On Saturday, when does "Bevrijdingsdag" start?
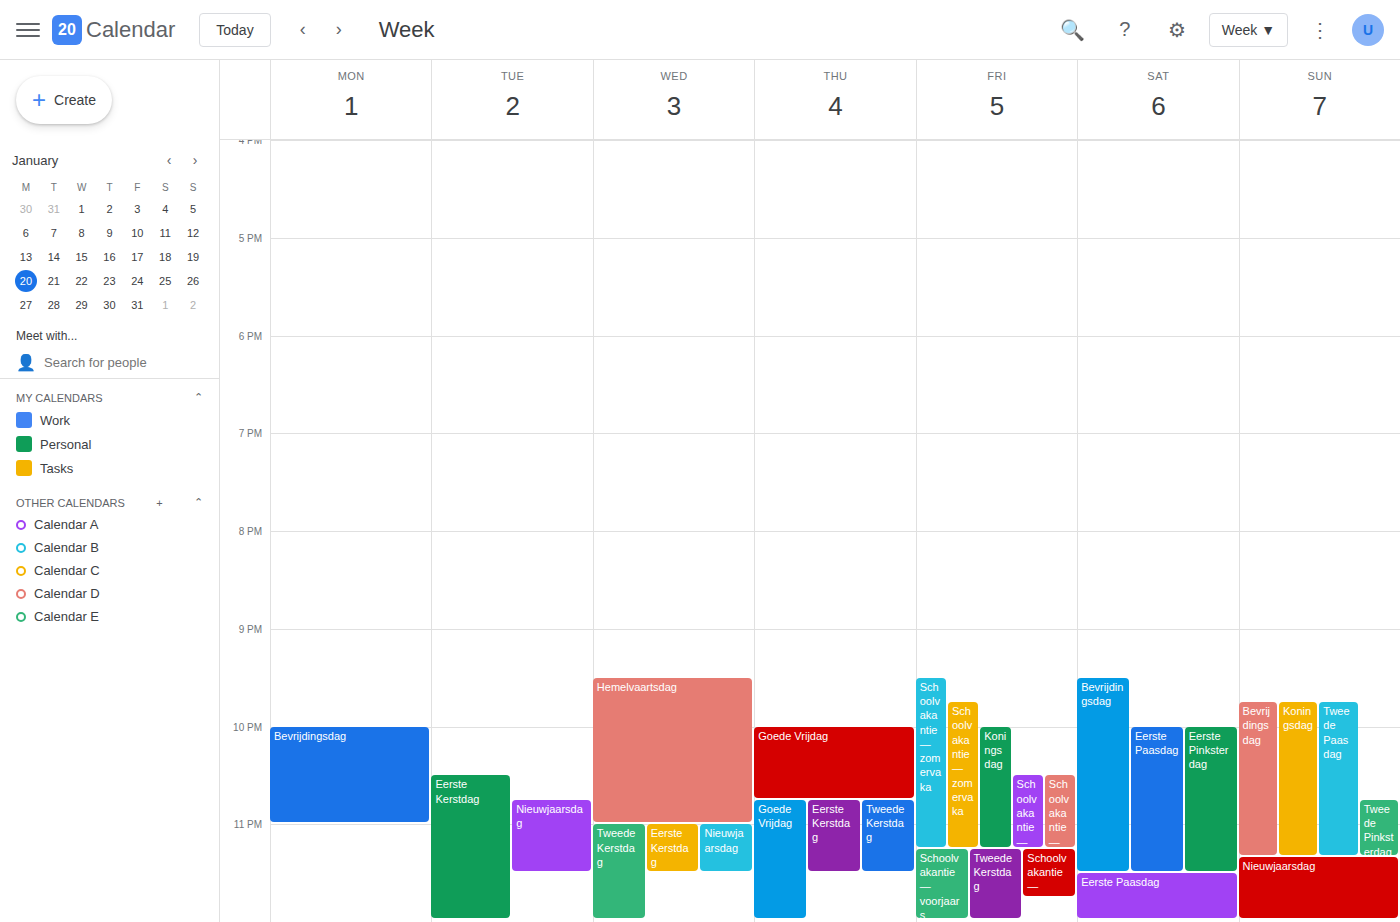
21:30